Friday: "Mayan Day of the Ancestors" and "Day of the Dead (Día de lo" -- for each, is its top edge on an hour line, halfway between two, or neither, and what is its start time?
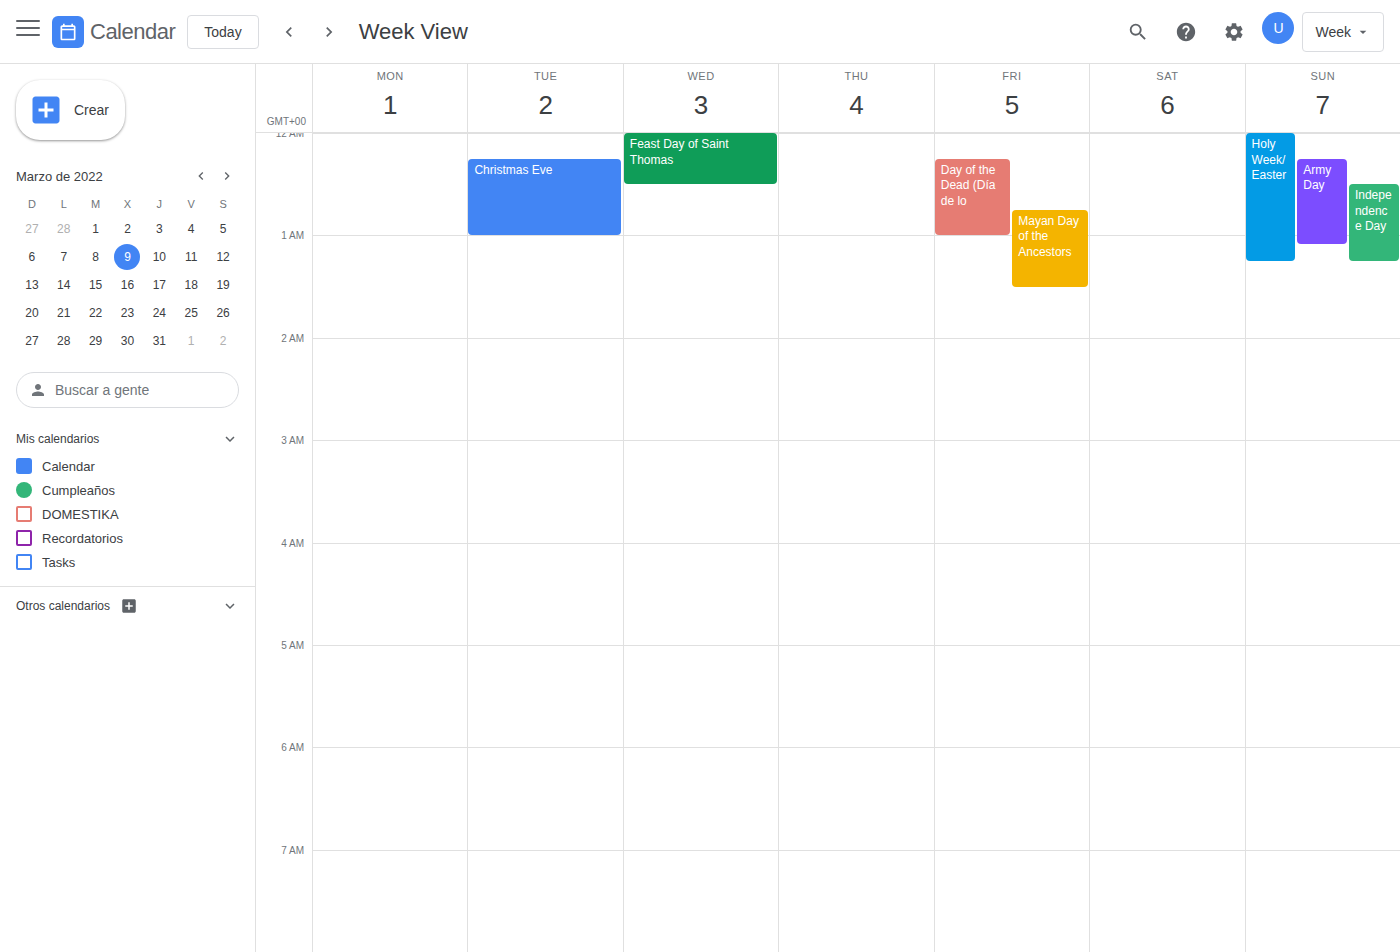
"Mayan Day of the Ancestors": 12:45 AM, neither: three quarters of the way from the 12 AM line to the 1 AM line. "Day of the Dead (Día de lo": 12:15 AM, neither: a quarter of the way from the 12 AM line to the 1 AM line.